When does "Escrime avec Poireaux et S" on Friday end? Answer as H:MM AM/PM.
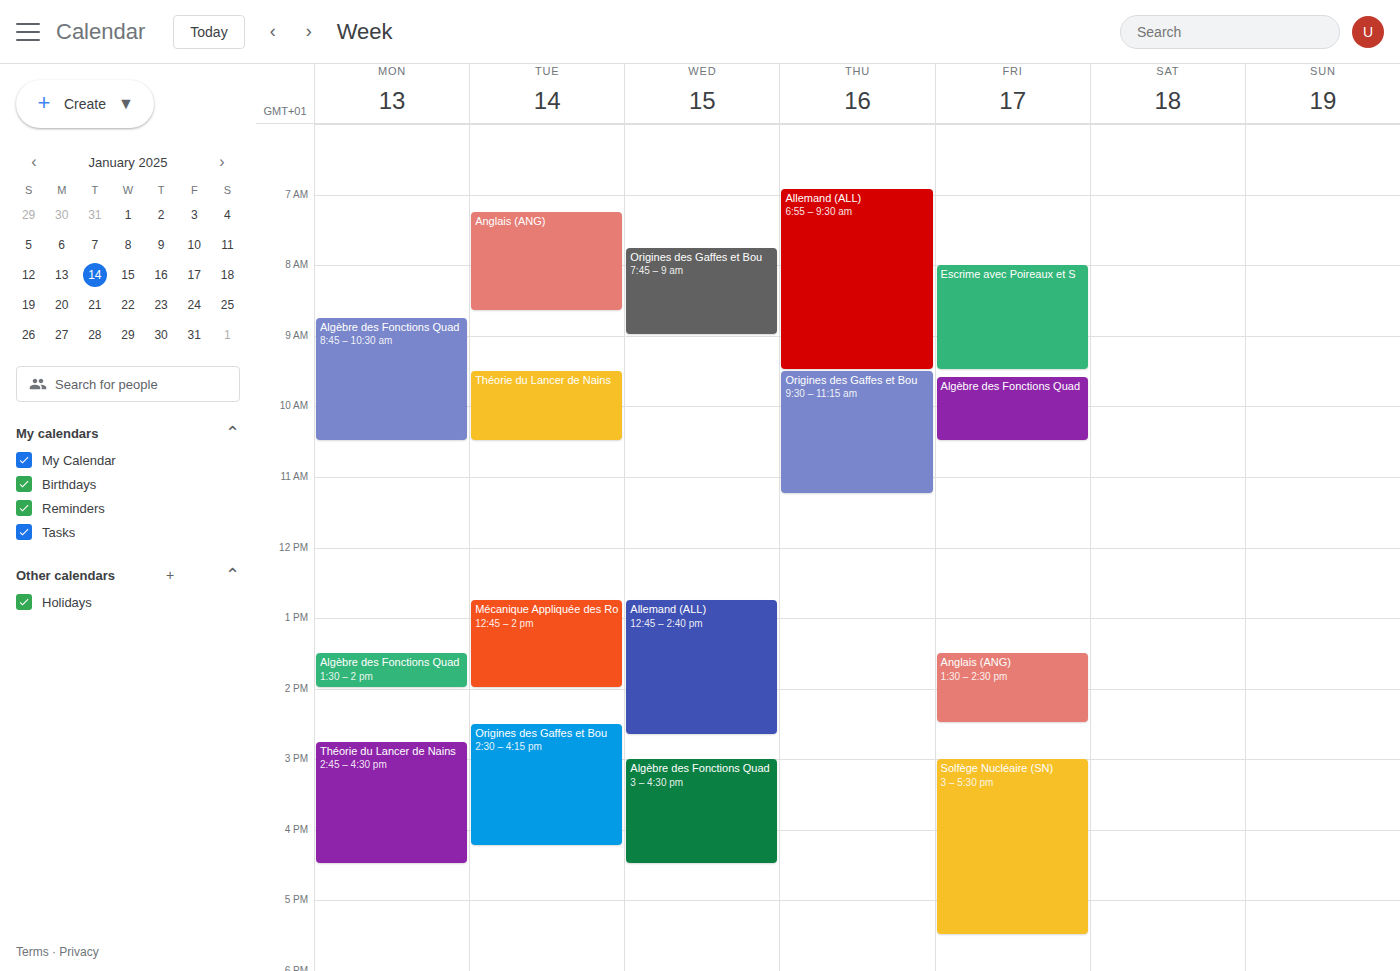
9:30 AM